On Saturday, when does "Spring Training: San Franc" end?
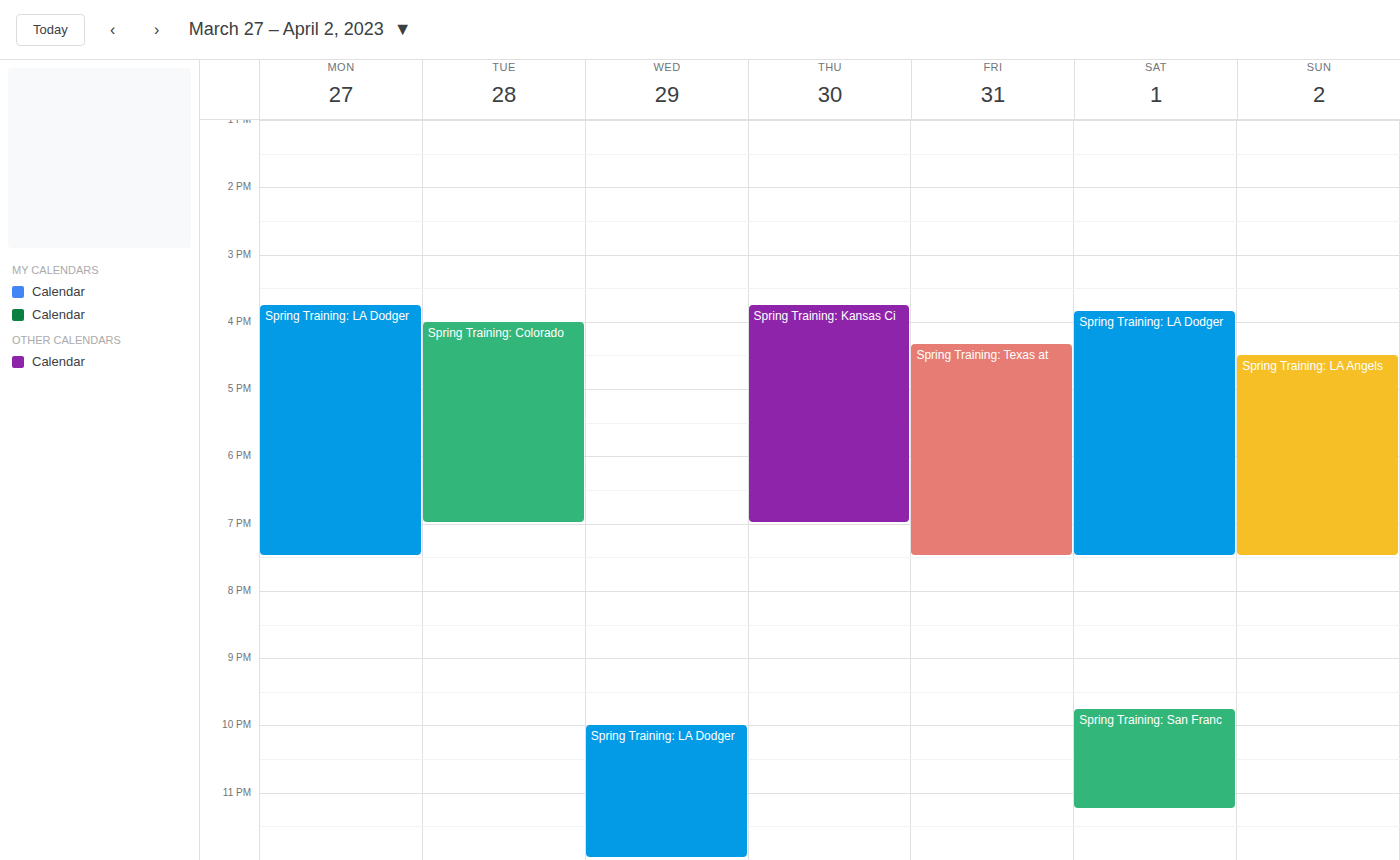
11:15 PM